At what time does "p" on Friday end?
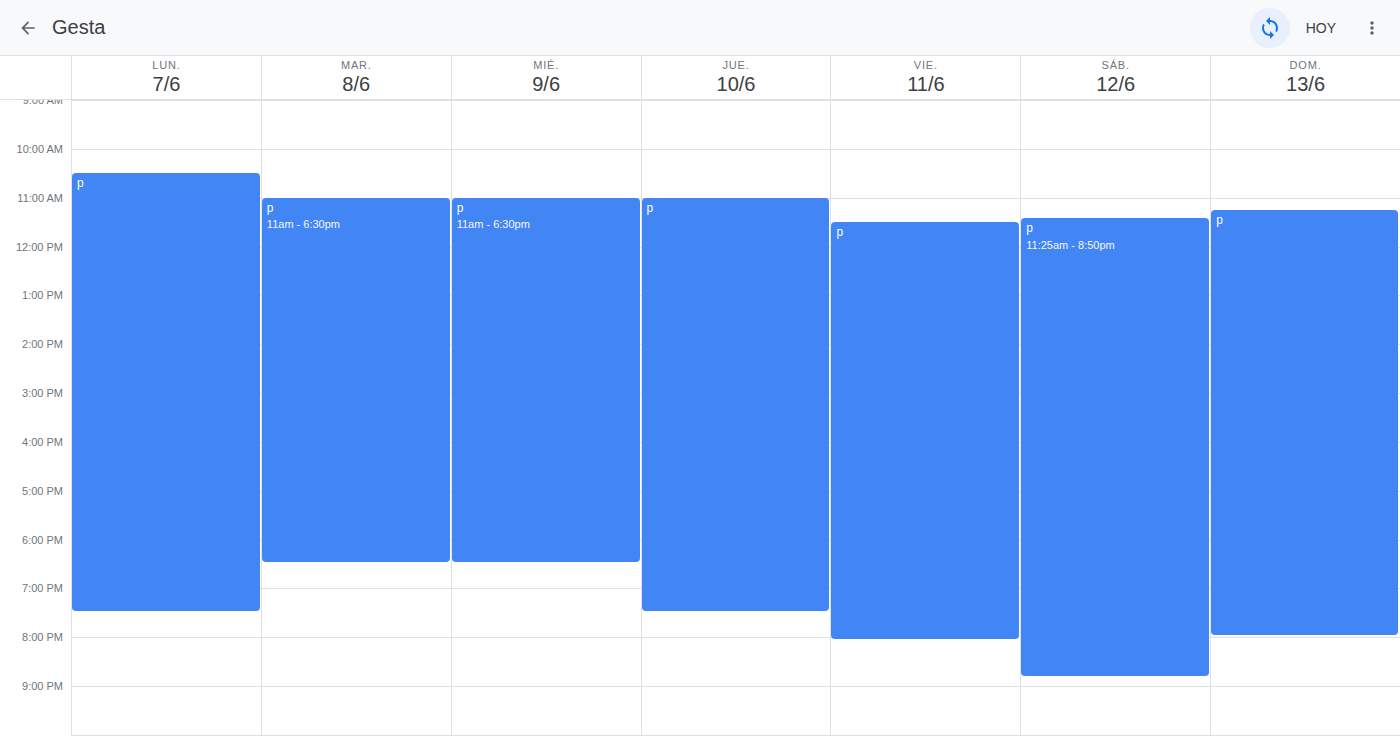
8:05 PM